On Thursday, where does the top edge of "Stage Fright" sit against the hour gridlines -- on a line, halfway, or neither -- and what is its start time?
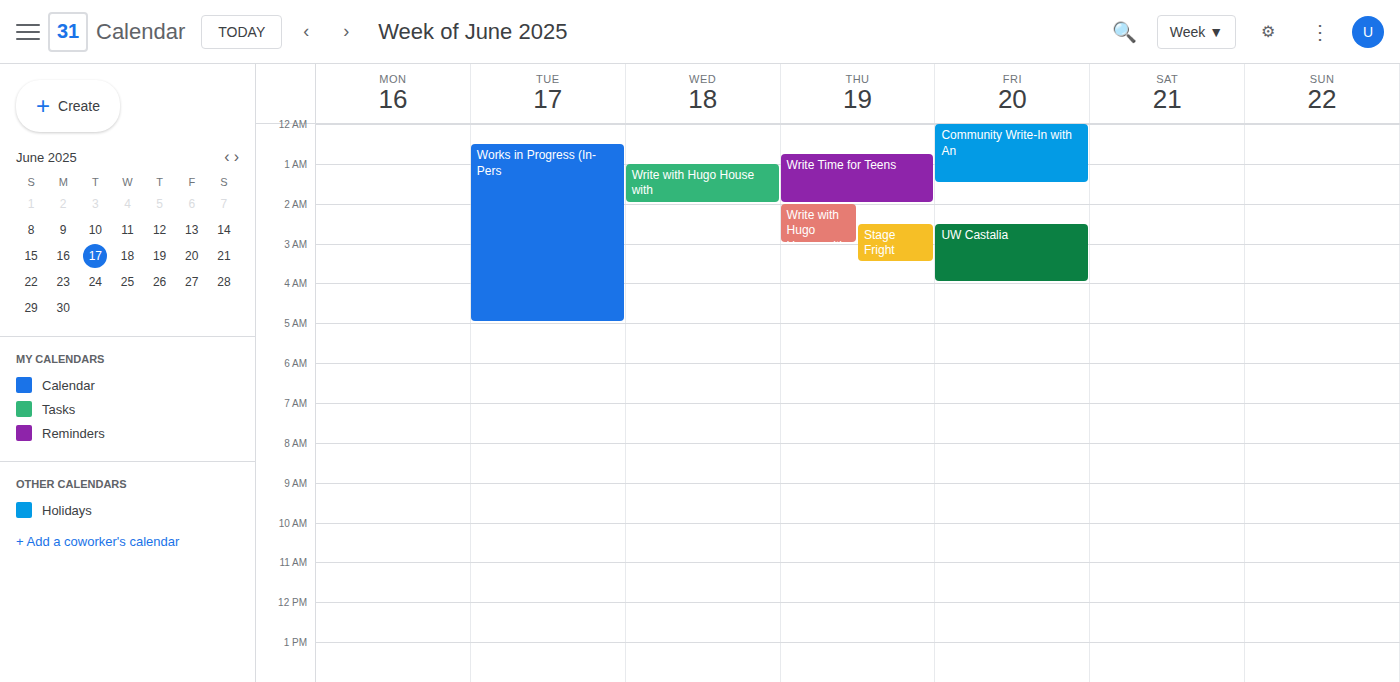
2:30 AM -- halfway between the 2 AM and 3 AM lines.